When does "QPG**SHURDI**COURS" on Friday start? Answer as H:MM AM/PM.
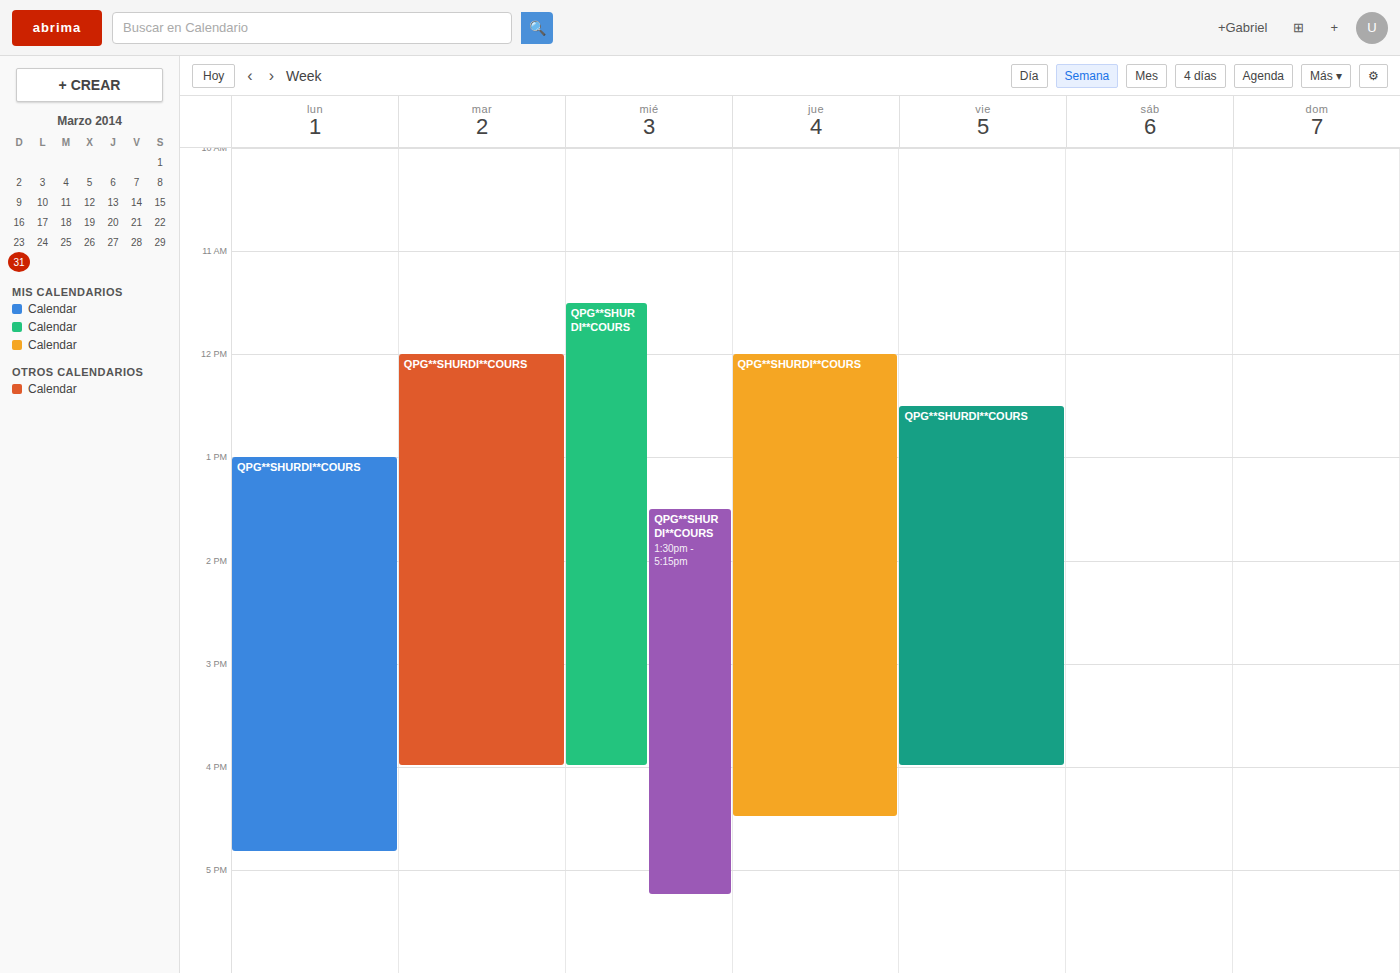
12:30 PM